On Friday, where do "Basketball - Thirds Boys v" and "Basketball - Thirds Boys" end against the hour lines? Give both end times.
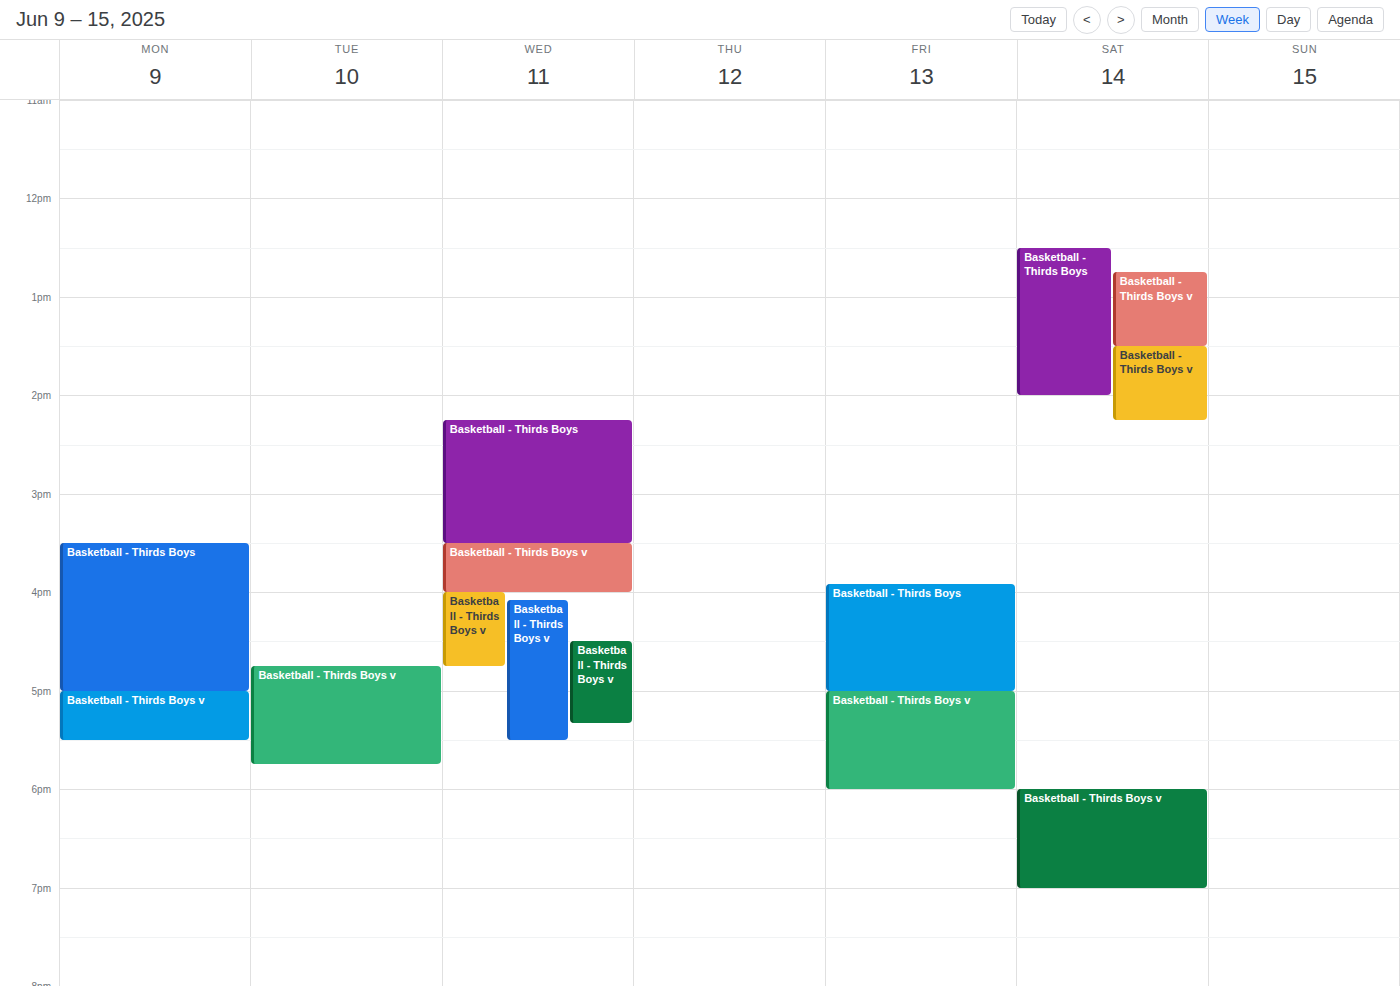
"Basketball - Thirds Boys v": 6:00 PM, exactly on the 6 PM line. "Basketball - Thirds Boys": 5:00 PM, exactly on the 5 PM line.